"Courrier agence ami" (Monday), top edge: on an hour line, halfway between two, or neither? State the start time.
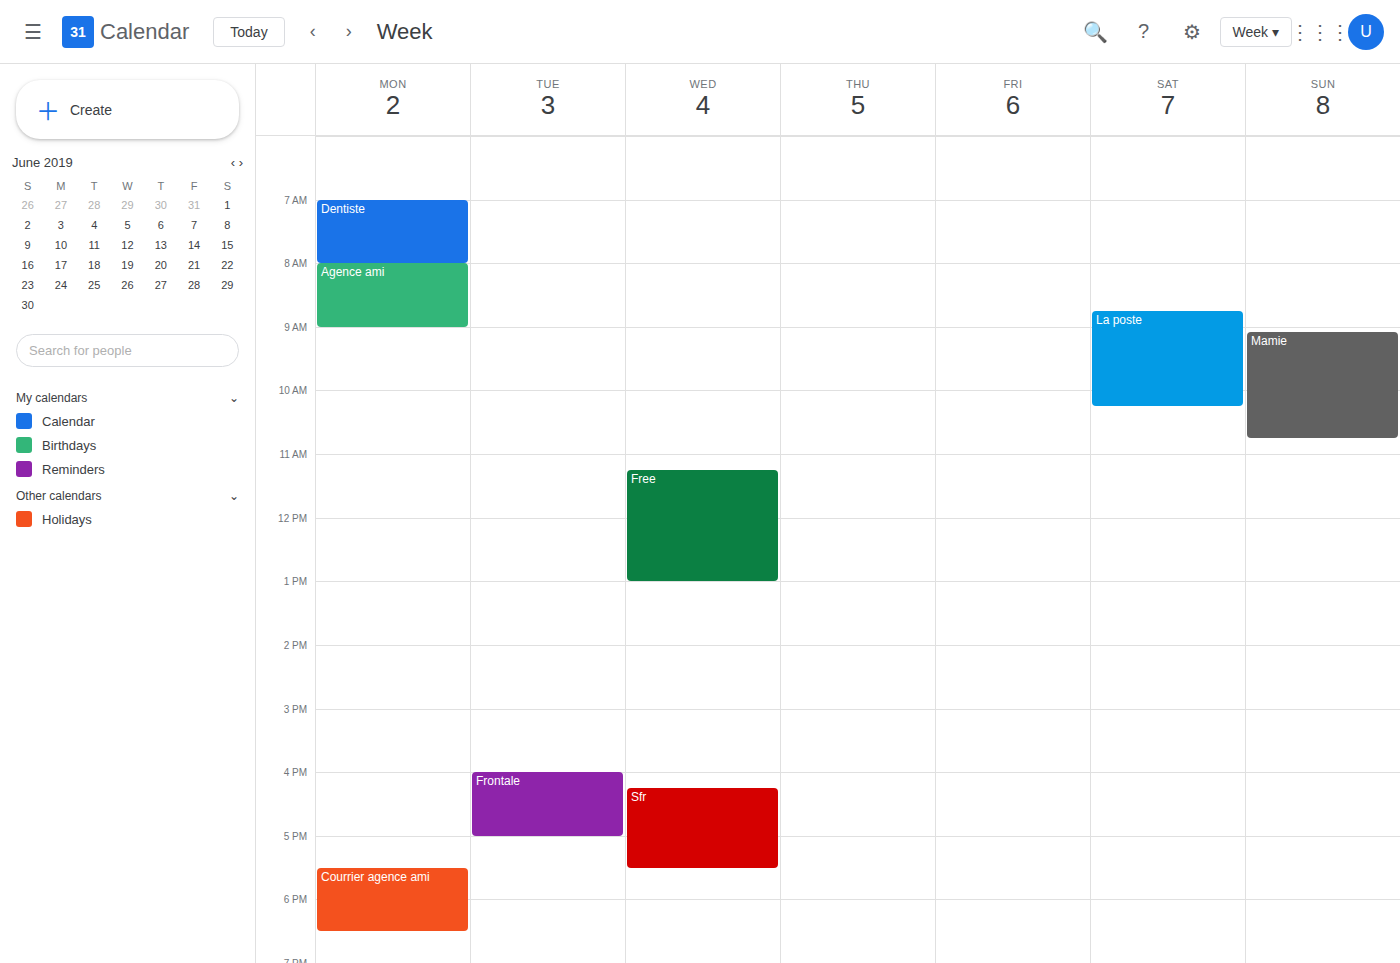
5:30 PM -- halfway between the 5 PM and 6 PM lines.